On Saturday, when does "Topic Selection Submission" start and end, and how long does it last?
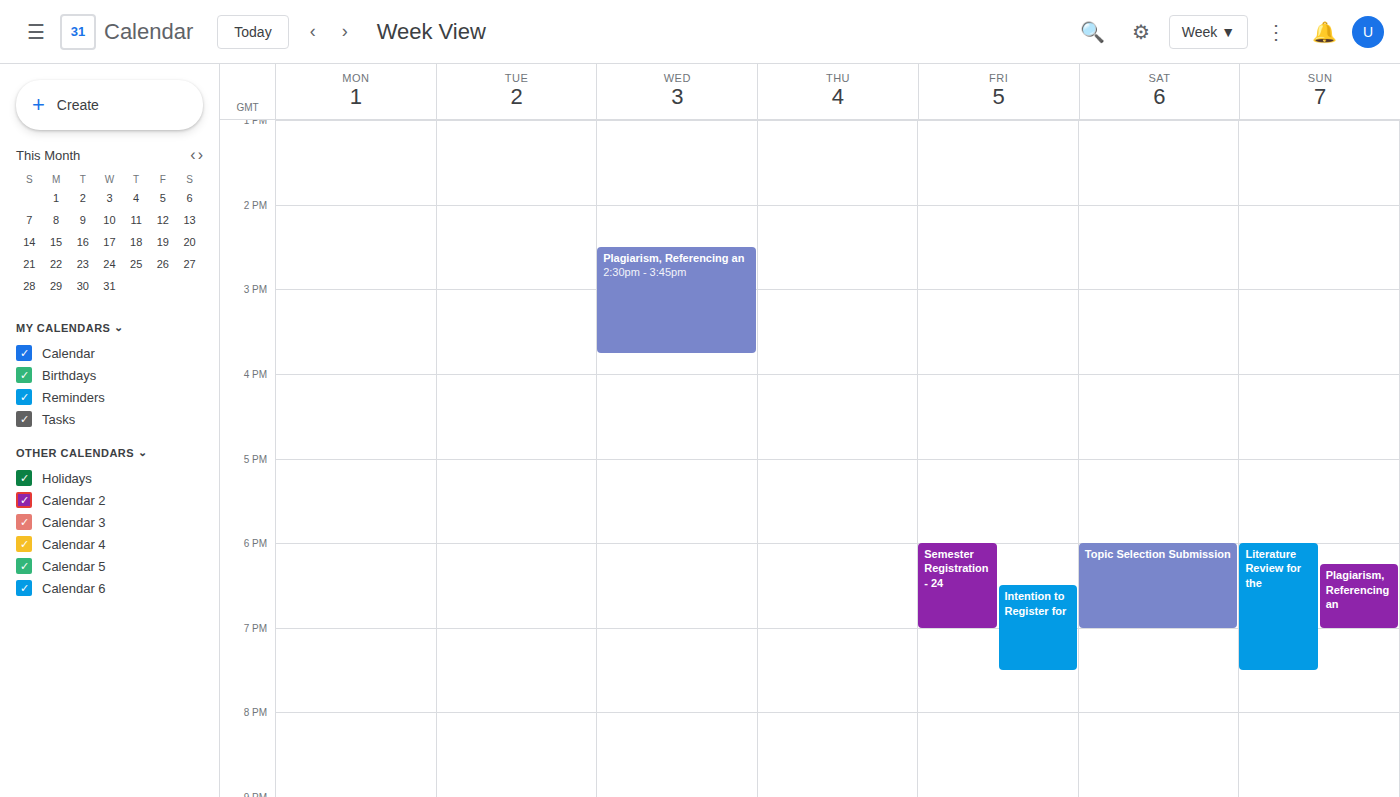
6:00 PM to 7:00 PM, 1 hour